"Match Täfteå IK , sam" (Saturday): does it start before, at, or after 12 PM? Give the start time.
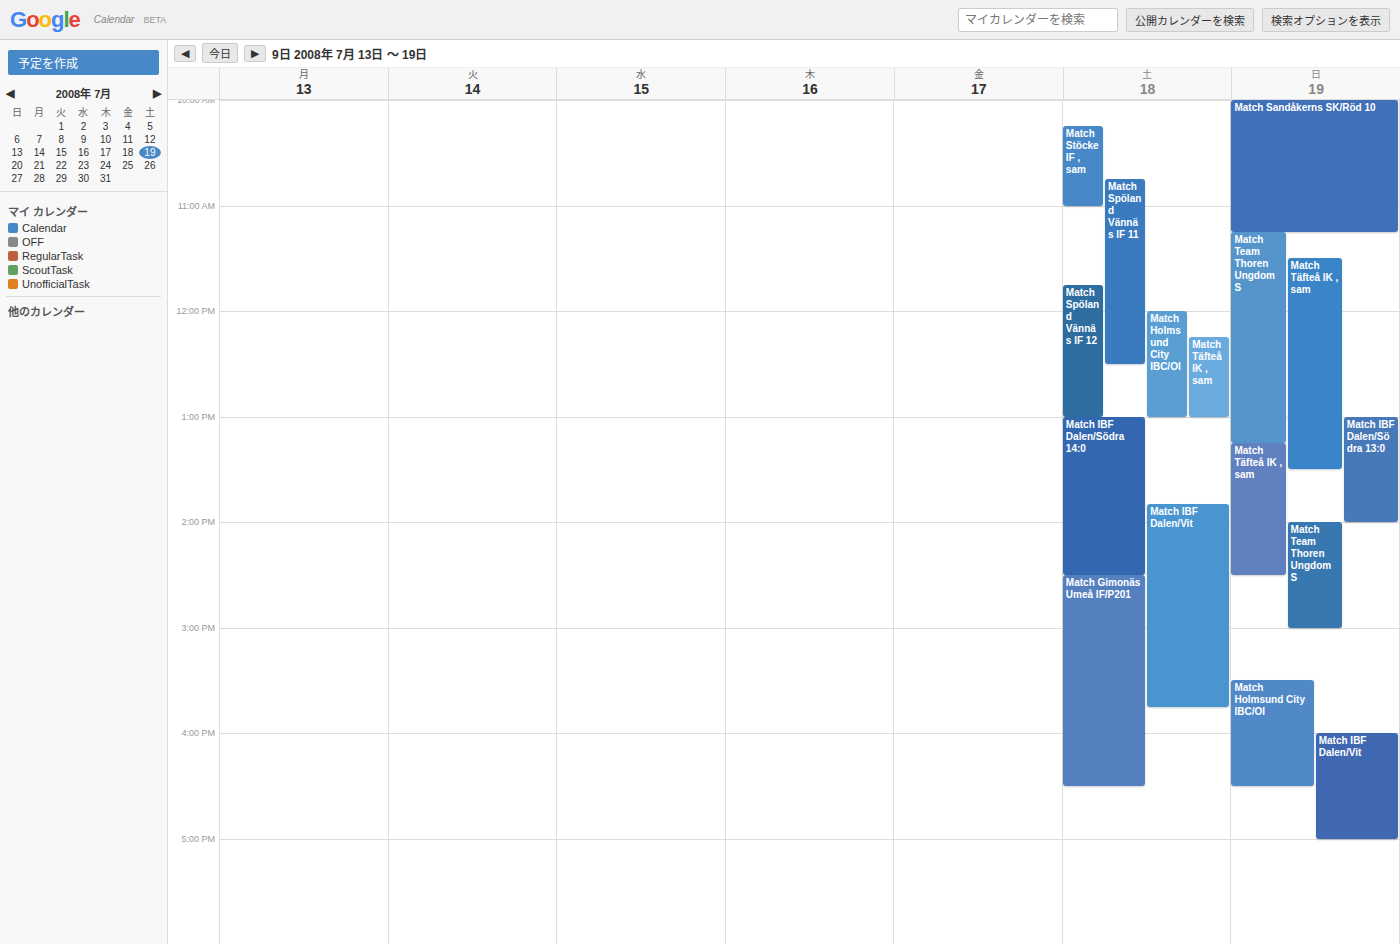
12:15 PM -- after 12 PM, 15 minutes below the 12 PM line.